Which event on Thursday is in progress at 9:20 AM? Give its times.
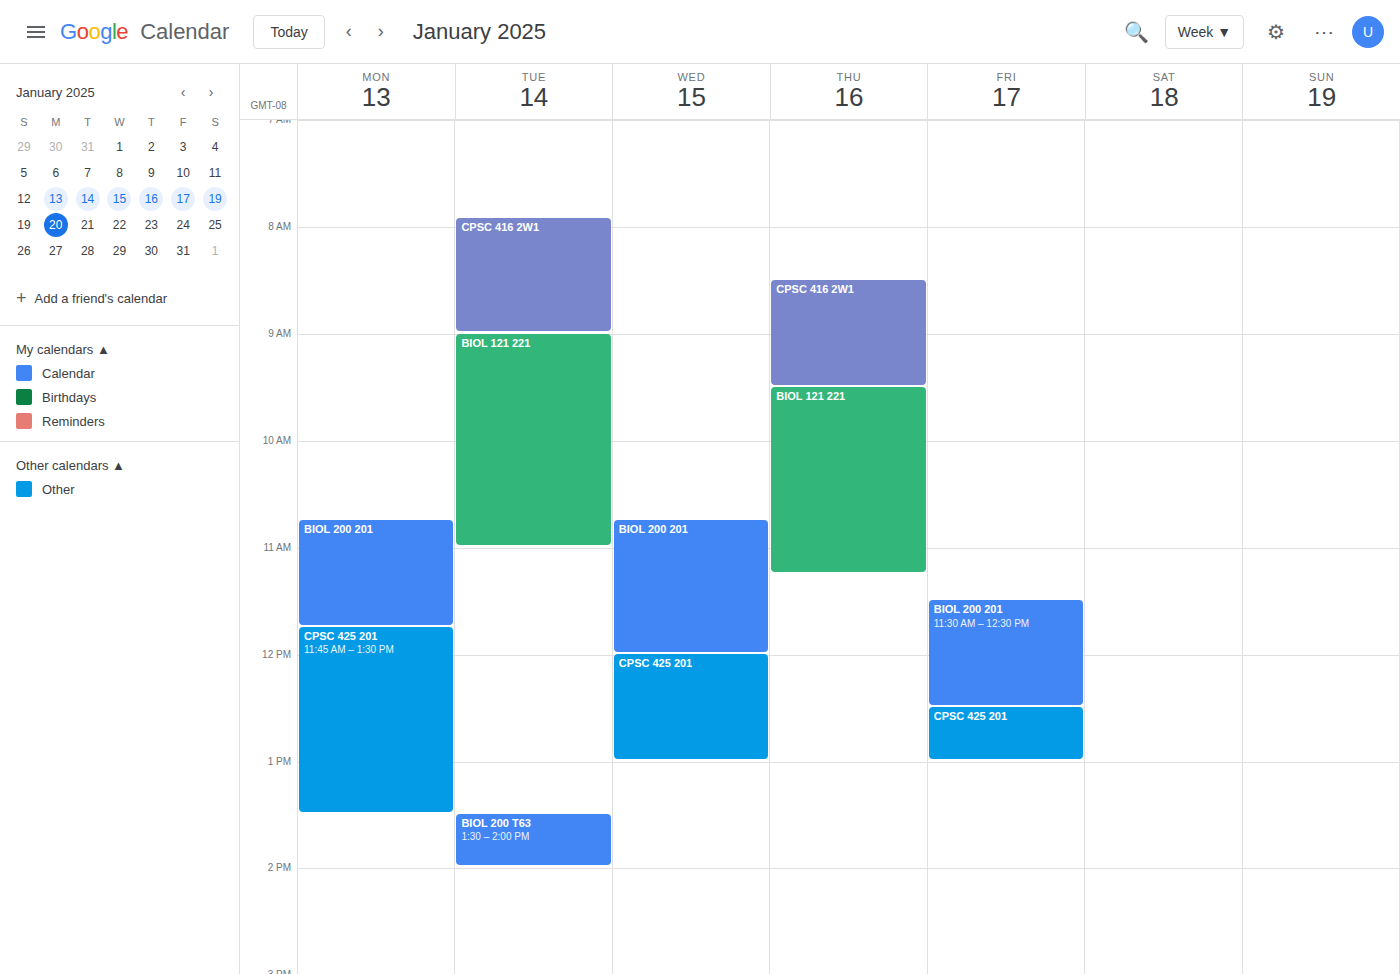
"CPSC 416 2W1", 8:30 AM to 9:30 AM